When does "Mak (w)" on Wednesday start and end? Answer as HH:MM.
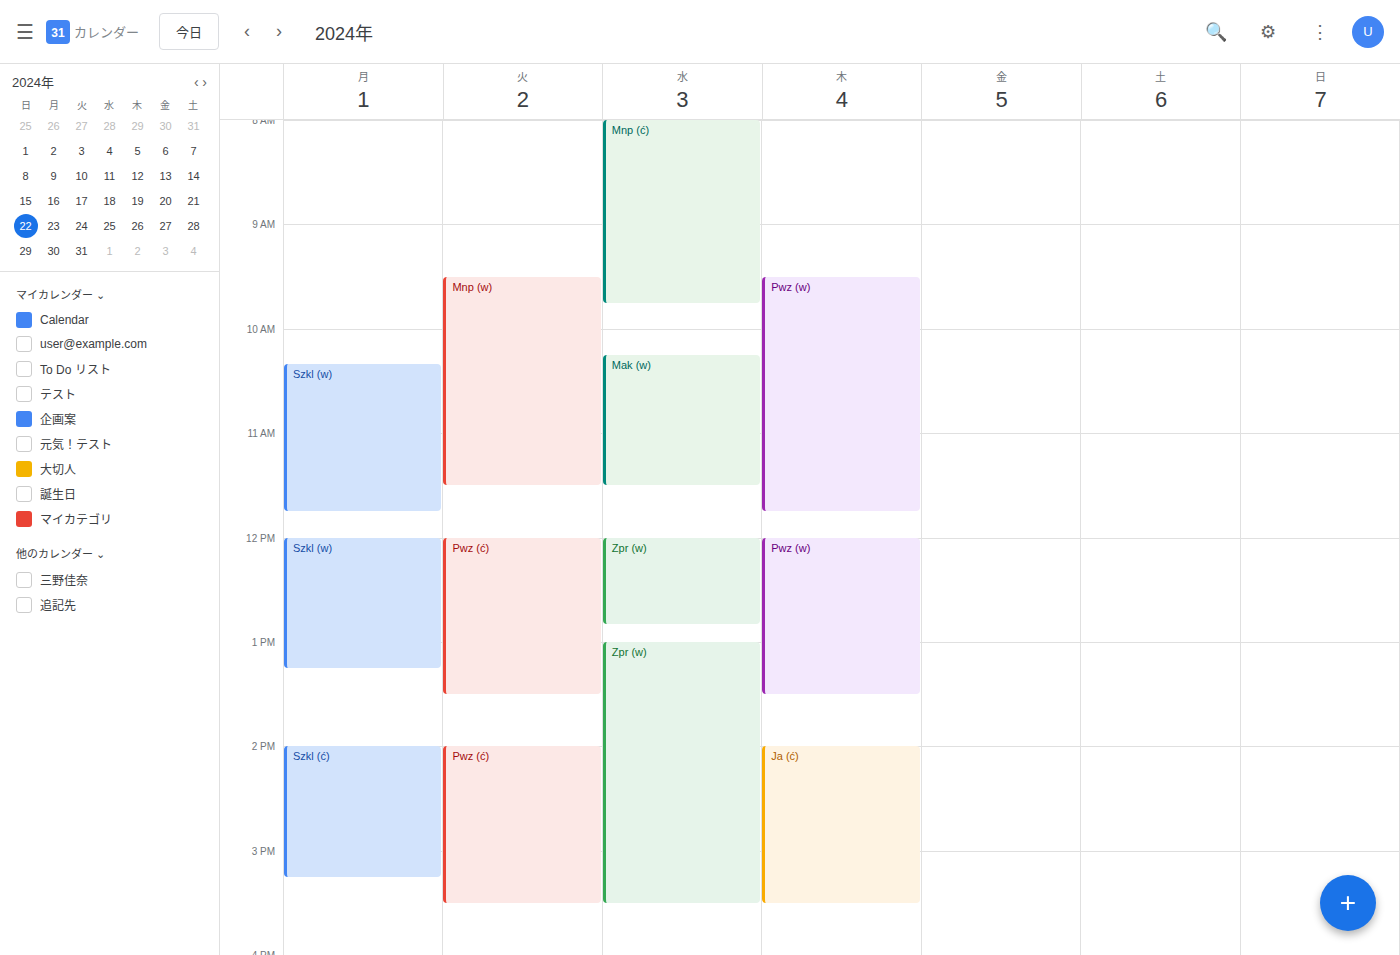
10:15 to 11:30